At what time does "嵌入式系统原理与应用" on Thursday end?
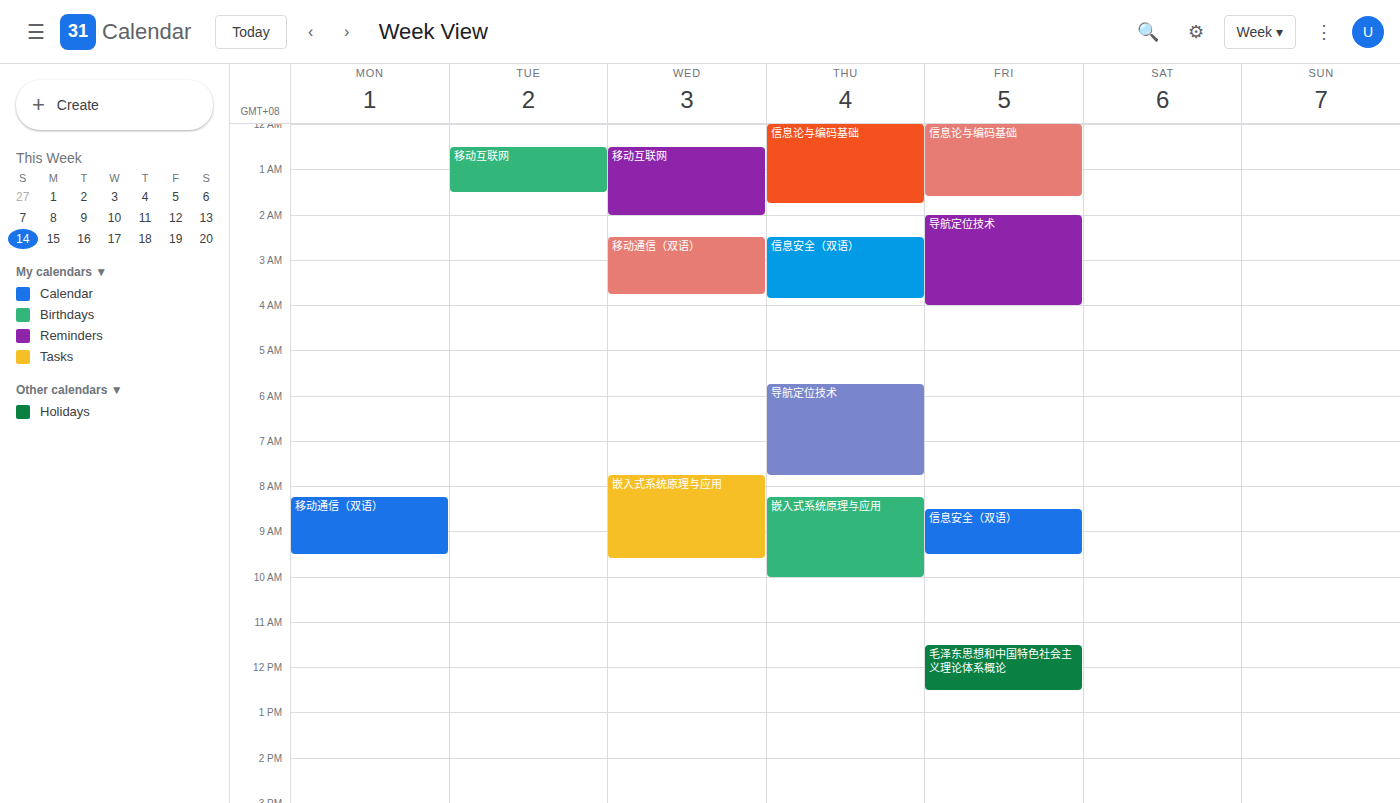
10:00 AM